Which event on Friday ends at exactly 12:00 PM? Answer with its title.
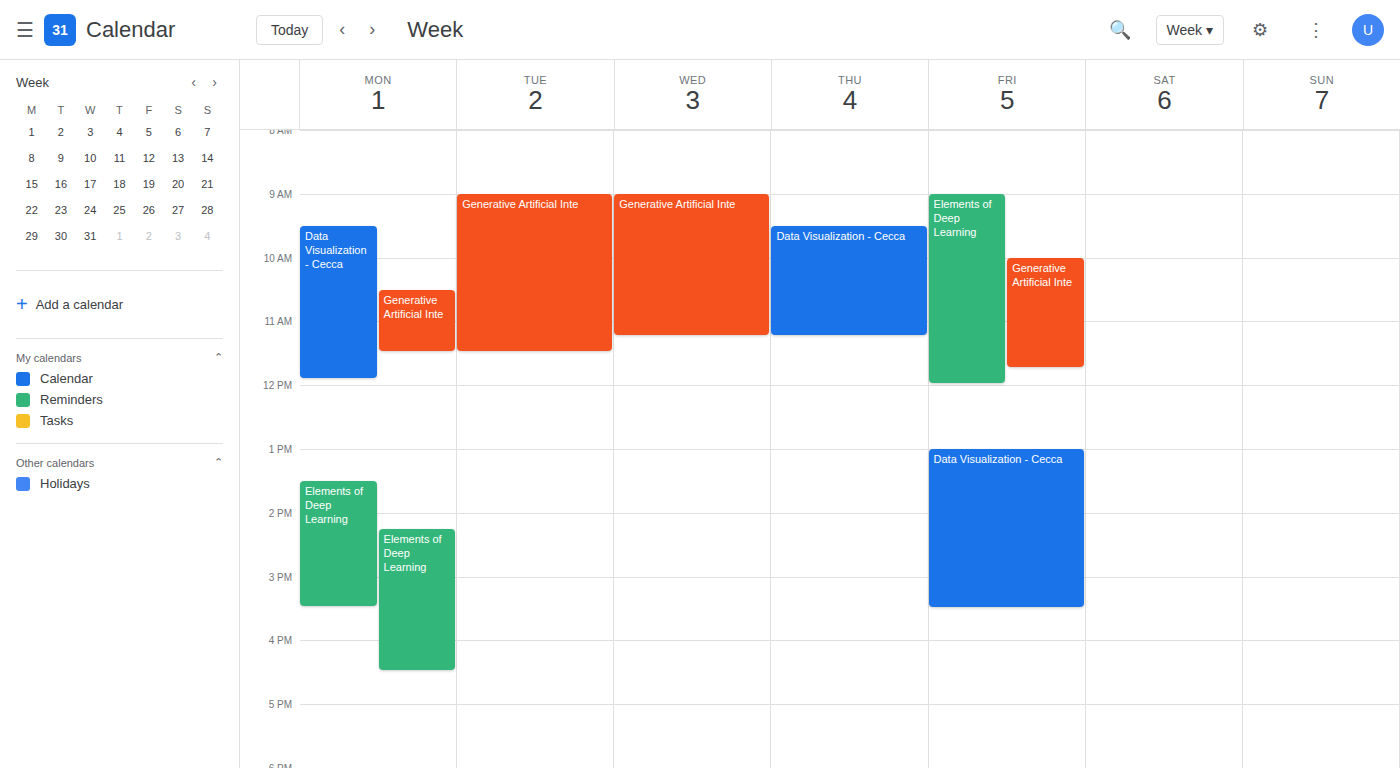
"Elements of Deep Learning"